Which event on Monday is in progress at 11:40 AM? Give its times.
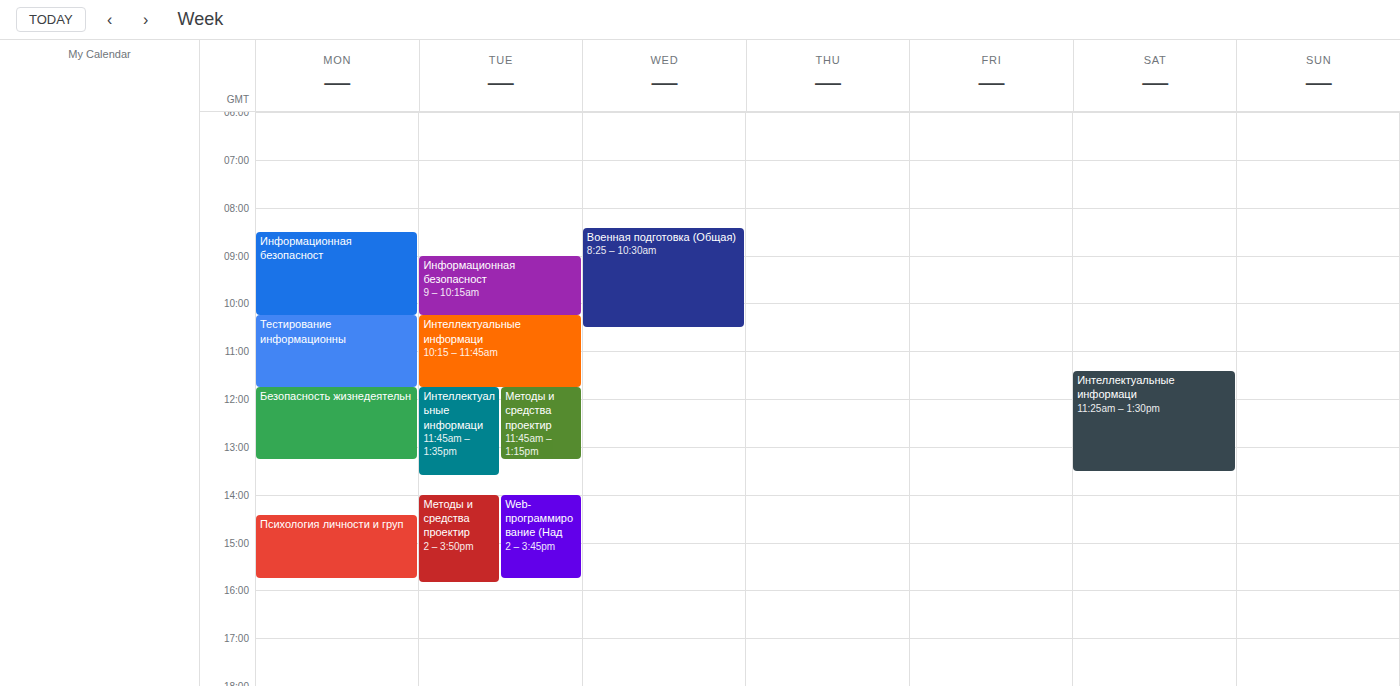
"Тестирование информационны", 10:15 AM to 11:45 AM